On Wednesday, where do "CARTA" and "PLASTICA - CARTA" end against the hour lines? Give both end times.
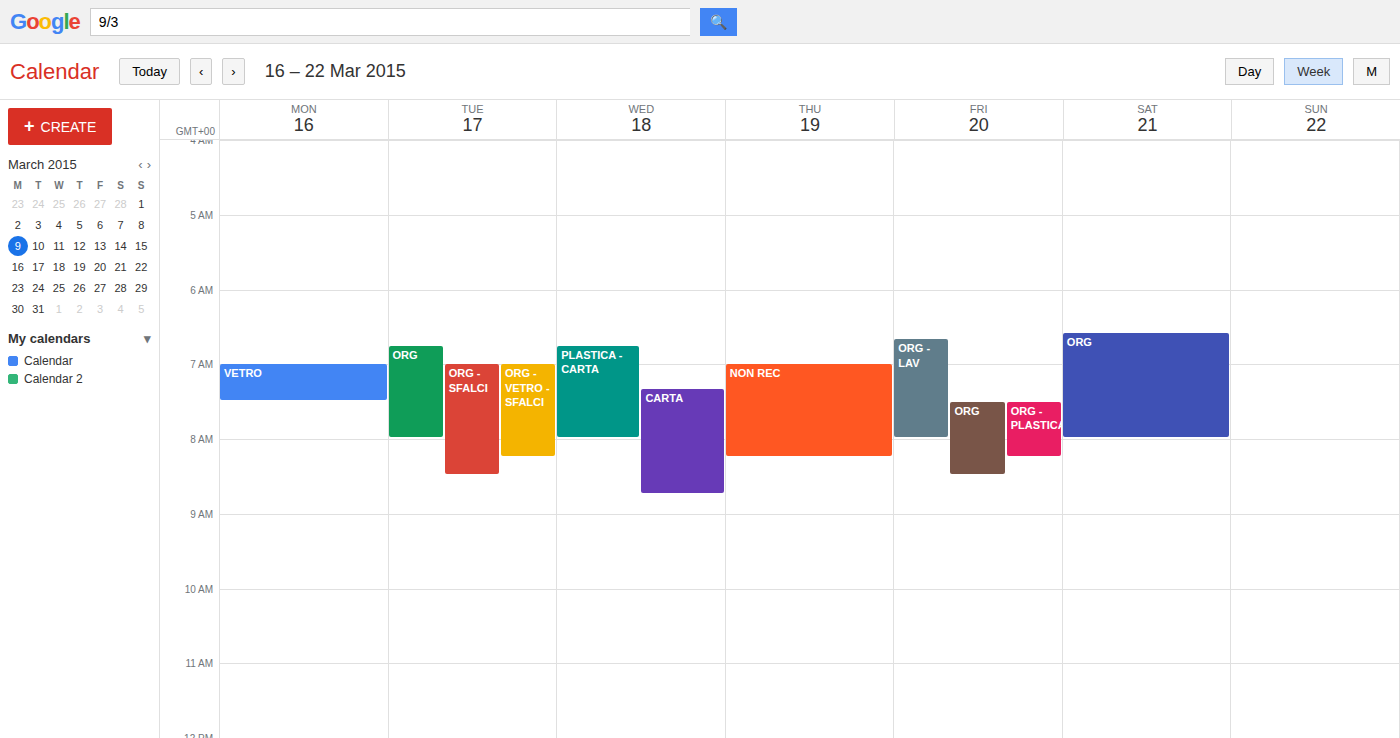
"CARTA": 8:45 AM, neither: three quarters of the way from the 8 AM line to the 9 AM line. "PLASTICA - CARTA": 8:00 AM, exactly on the 8 AM line.